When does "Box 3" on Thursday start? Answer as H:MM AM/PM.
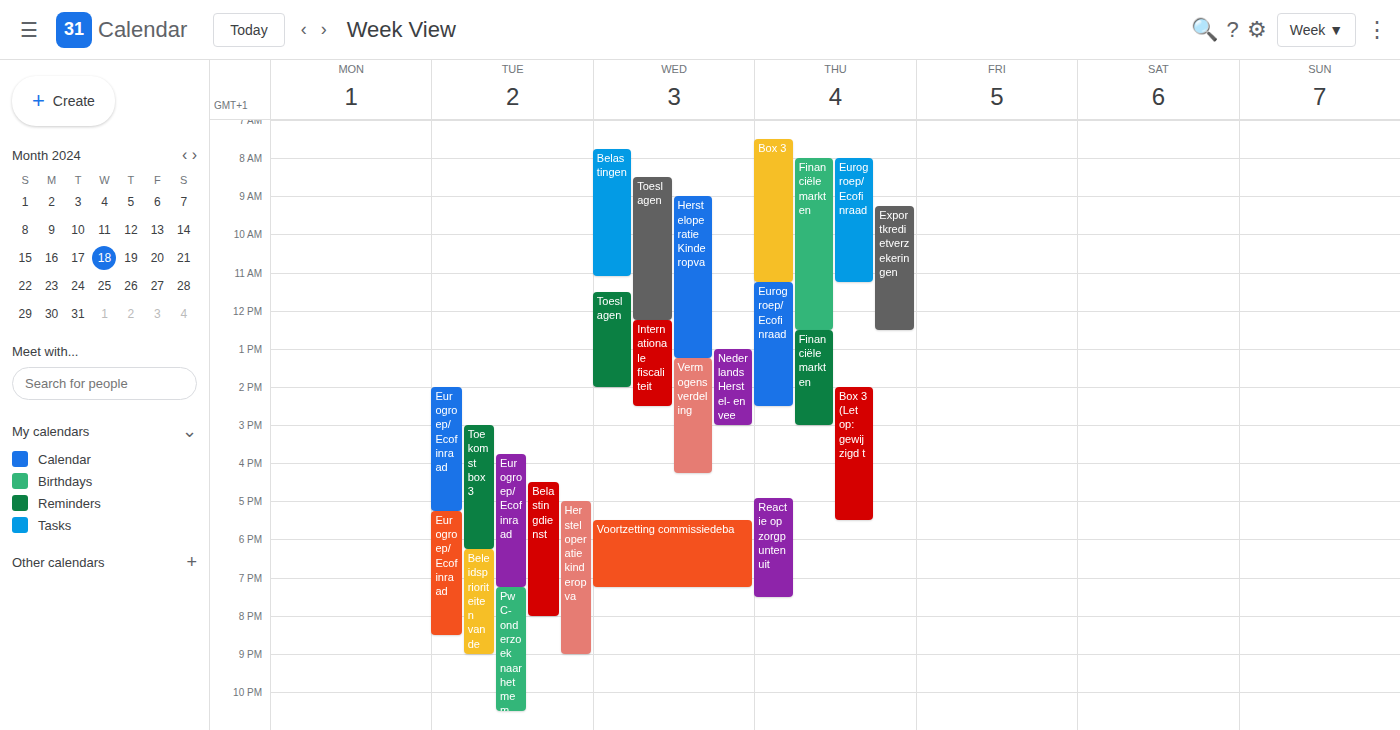
7:30 AM